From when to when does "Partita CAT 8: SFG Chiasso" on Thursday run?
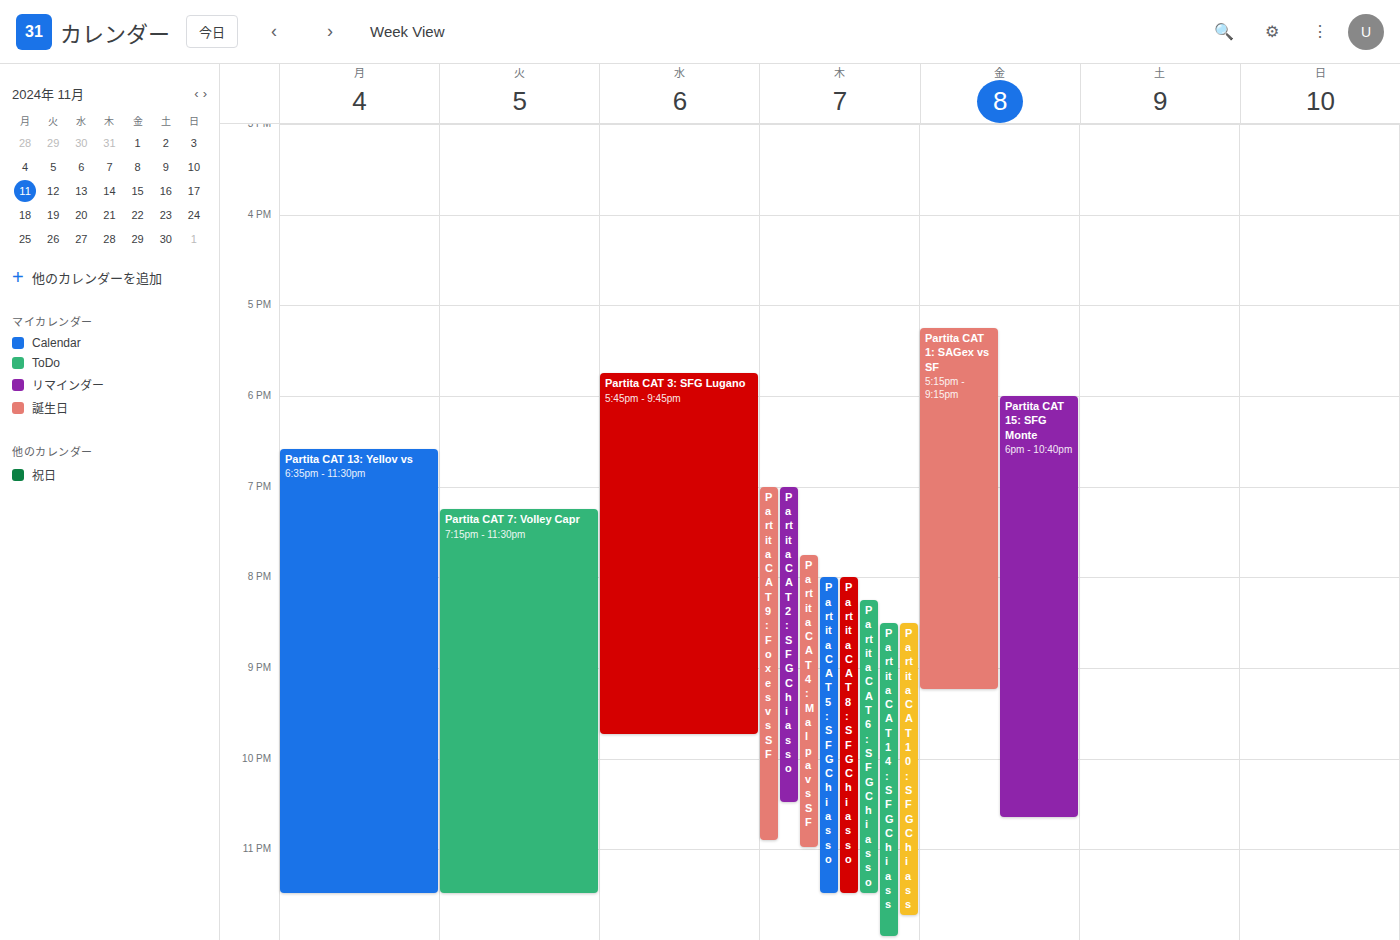
8:00 PM to 11:30 PM